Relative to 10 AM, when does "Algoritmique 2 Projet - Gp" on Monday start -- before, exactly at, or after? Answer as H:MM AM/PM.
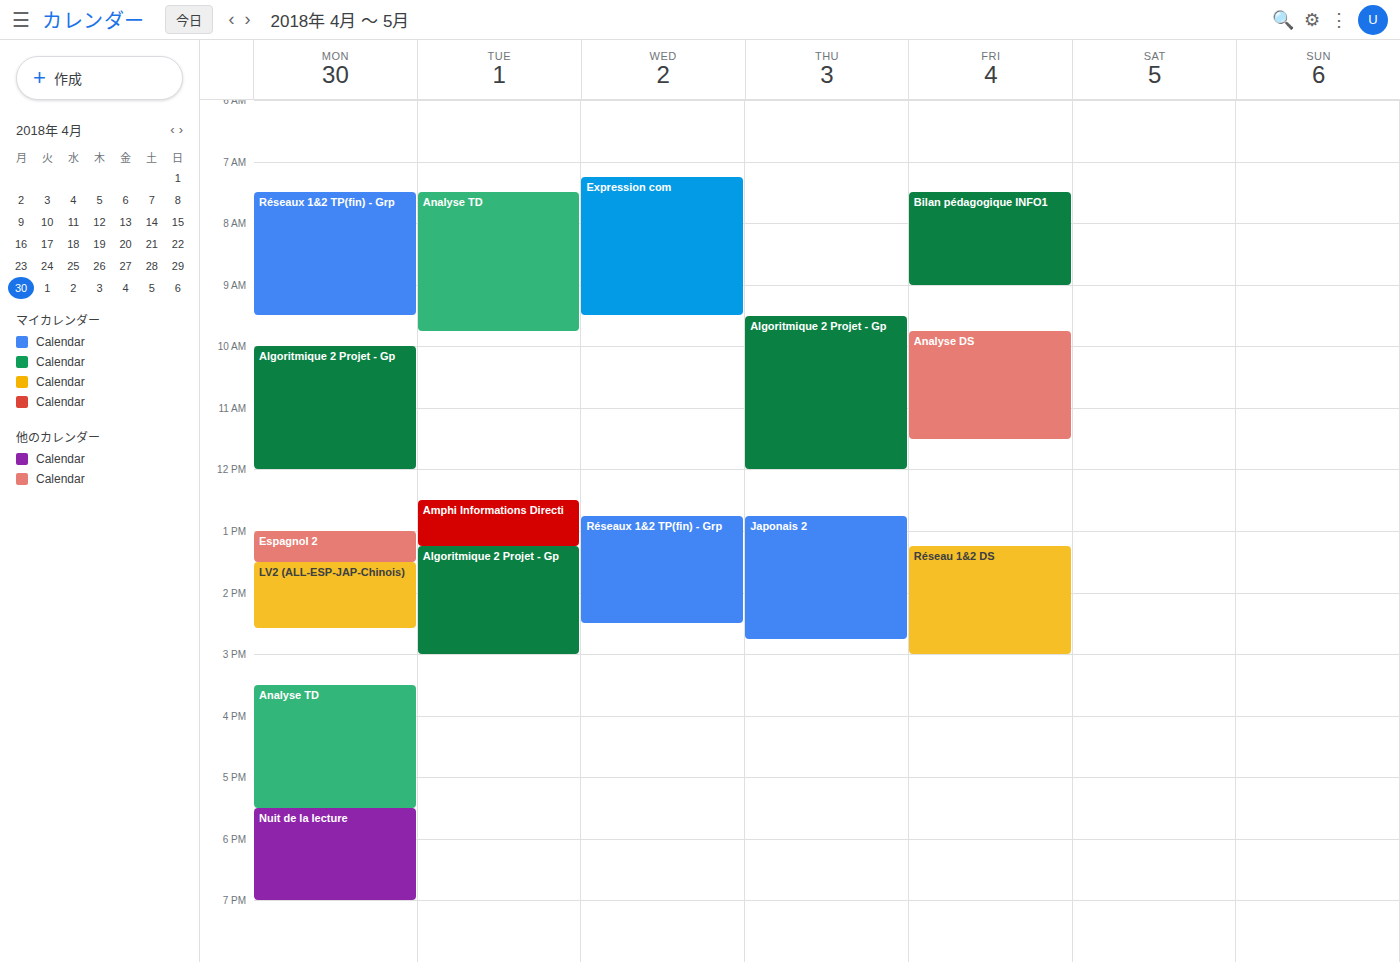
10:00 AM -- exactly at 10 AM, on the 10 AM line.